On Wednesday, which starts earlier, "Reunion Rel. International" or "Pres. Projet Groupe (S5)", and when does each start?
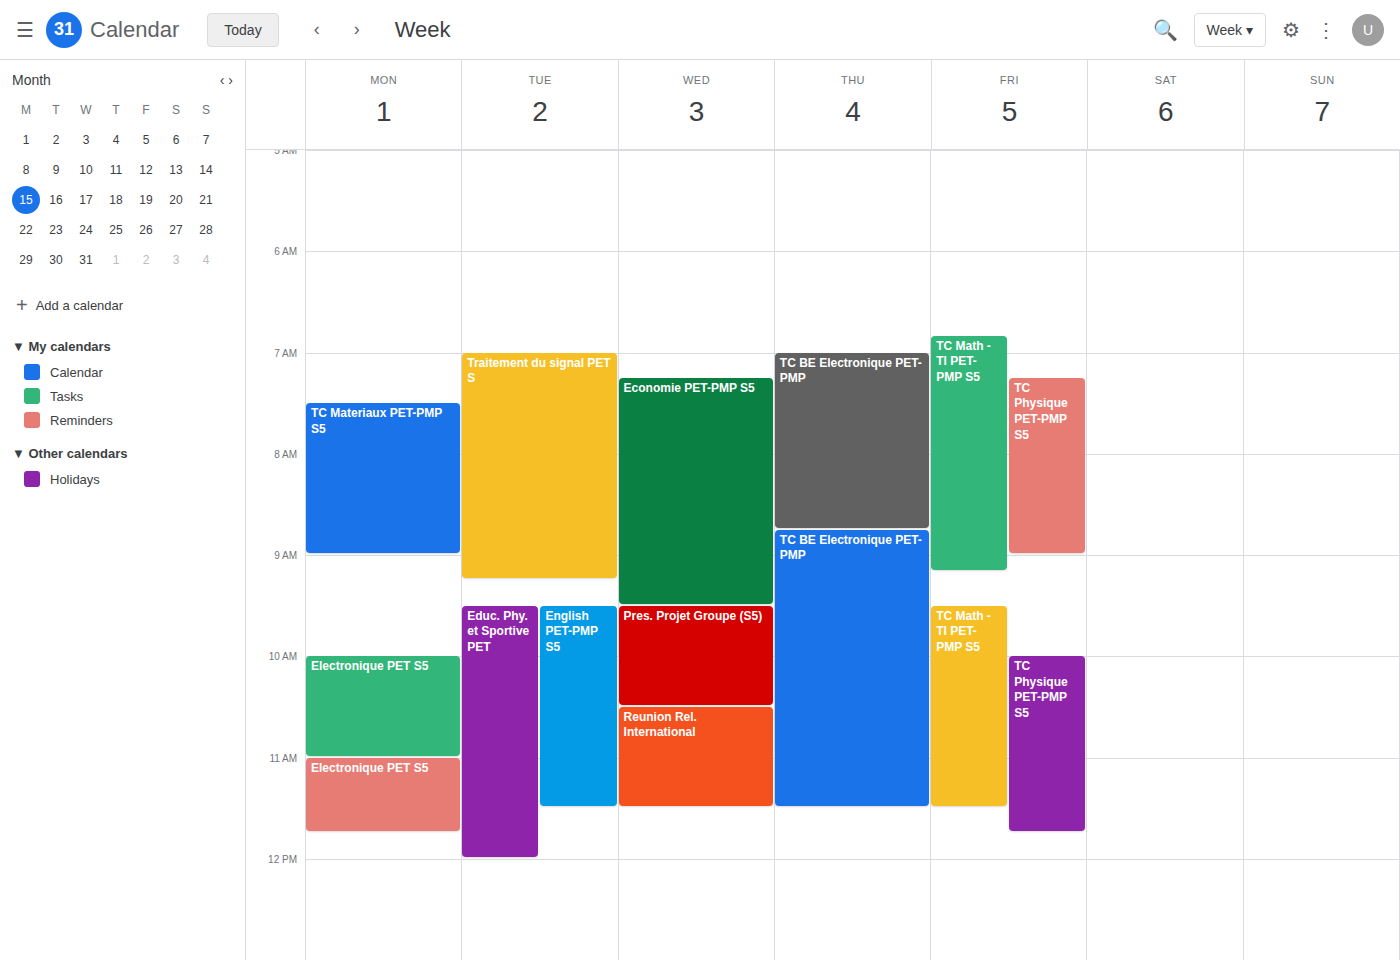
"Pres. Projet Groupe (S5)" 9:30 AM; "Reunion Rel. International" 10:30 AM.